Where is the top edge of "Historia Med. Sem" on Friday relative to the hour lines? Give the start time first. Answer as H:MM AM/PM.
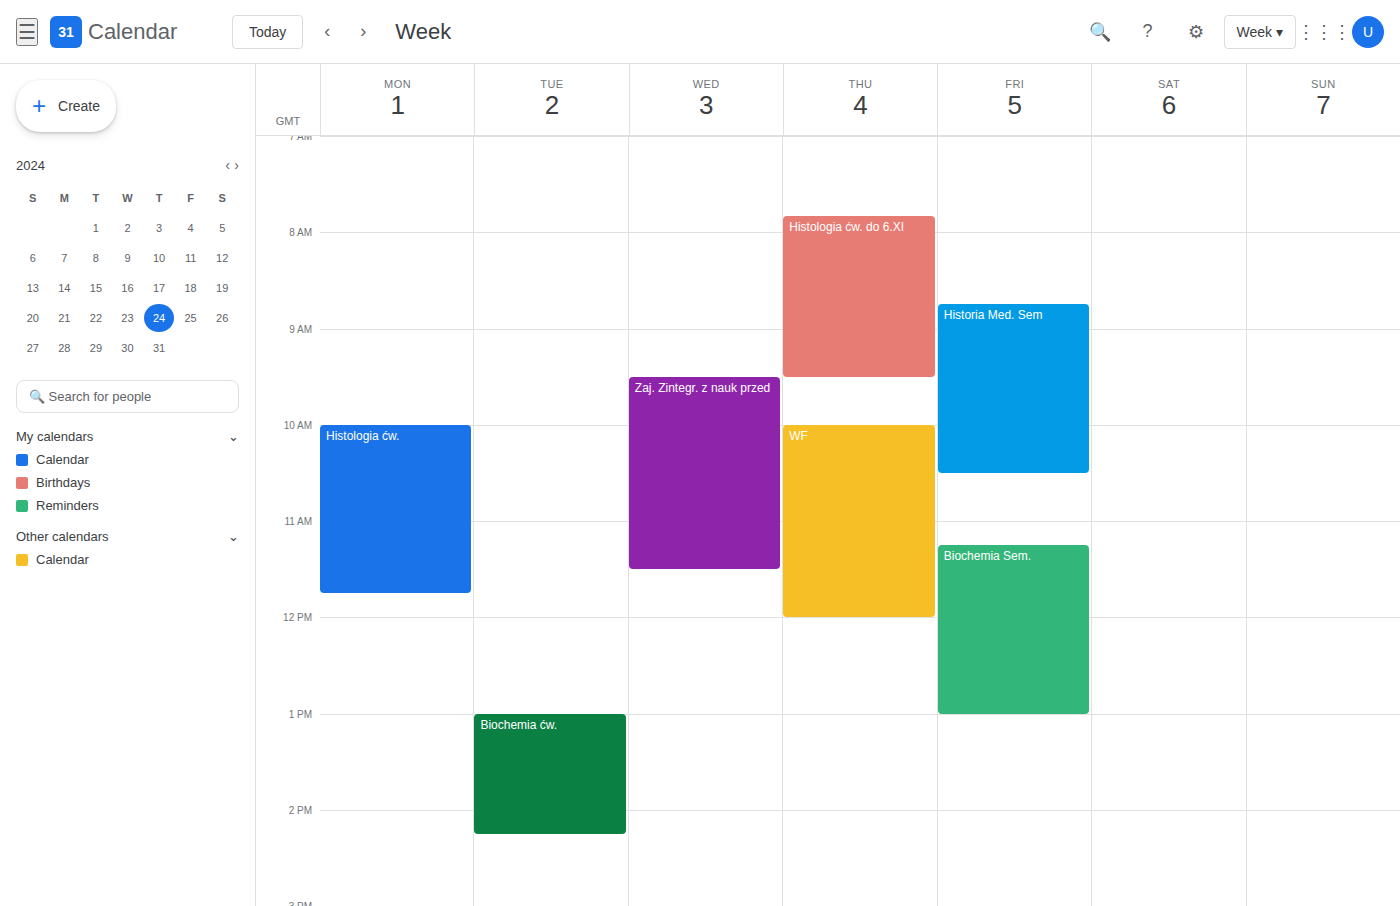
8:45 AM -- neither: three quarters of the way from the 8 AM line to the 9 AM line.